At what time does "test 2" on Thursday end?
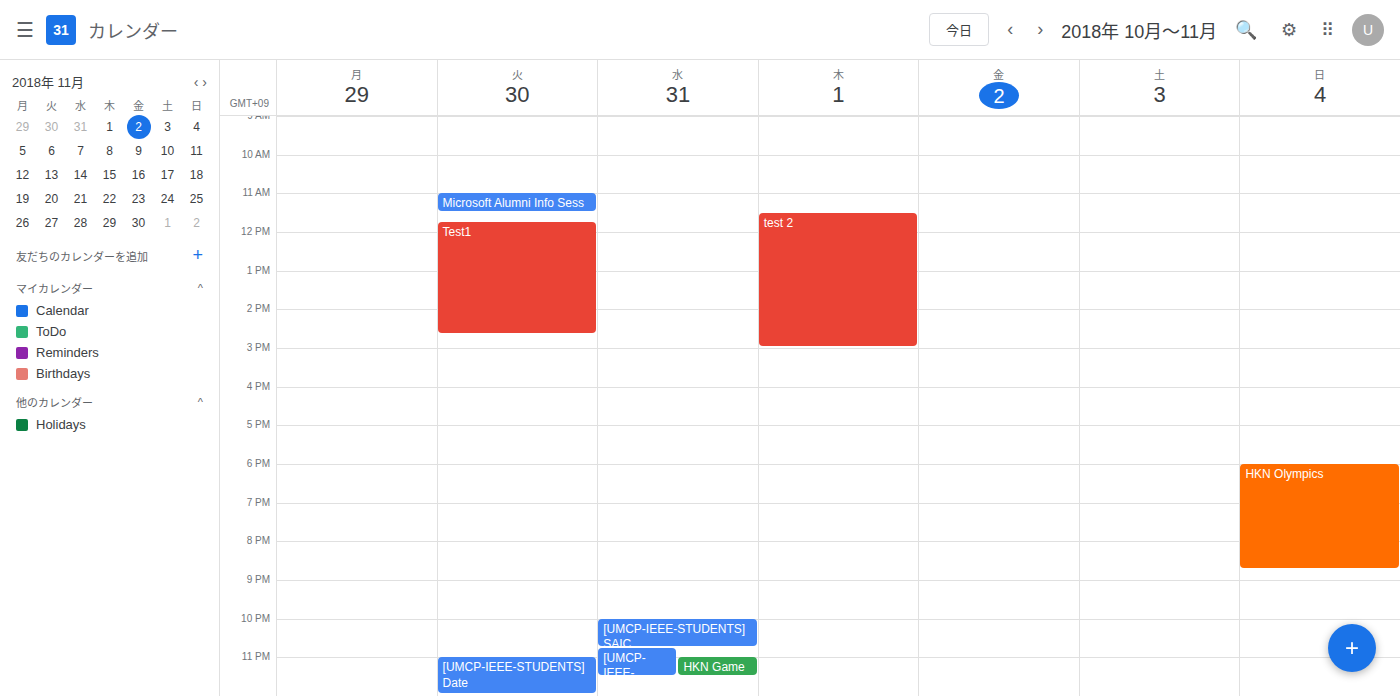
3:00 PM